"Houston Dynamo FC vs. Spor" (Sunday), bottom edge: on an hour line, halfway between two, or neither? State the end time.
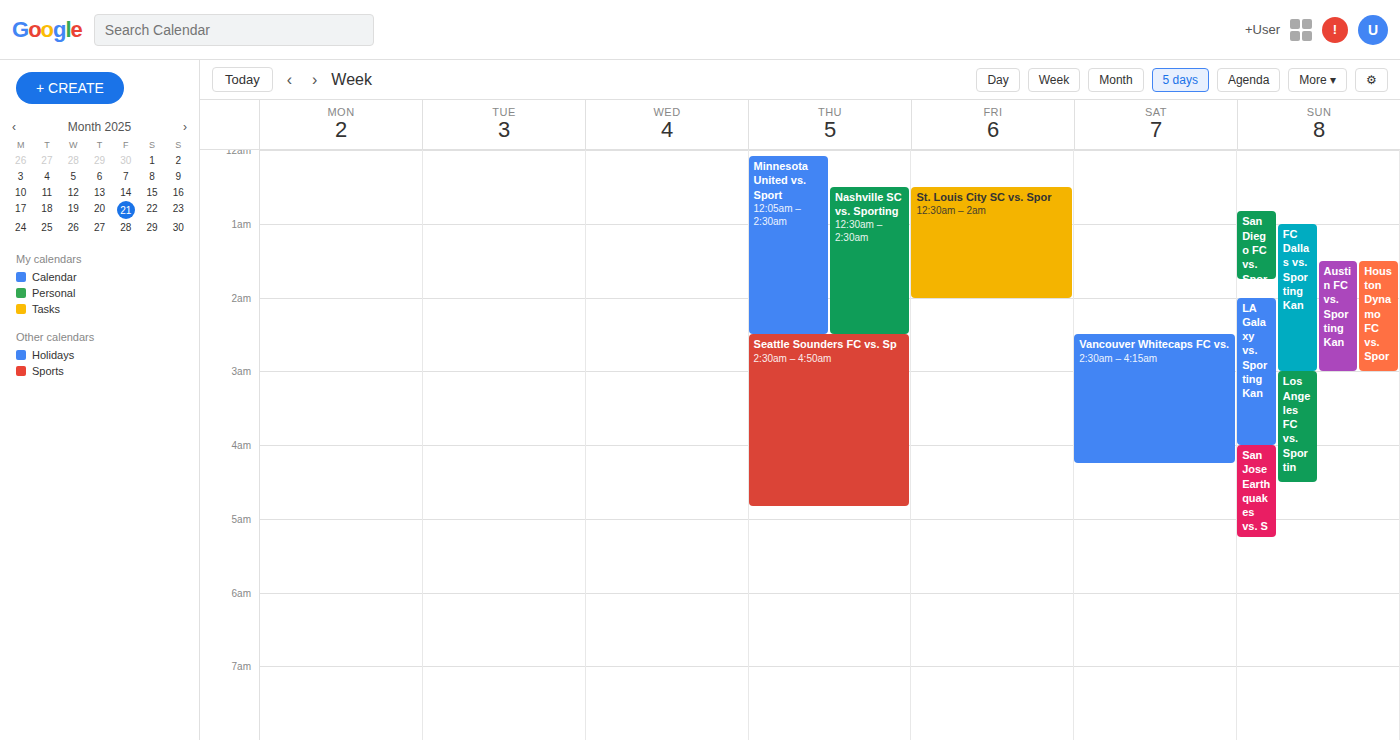
3:00 AM -- exactly on the 3 AM line.